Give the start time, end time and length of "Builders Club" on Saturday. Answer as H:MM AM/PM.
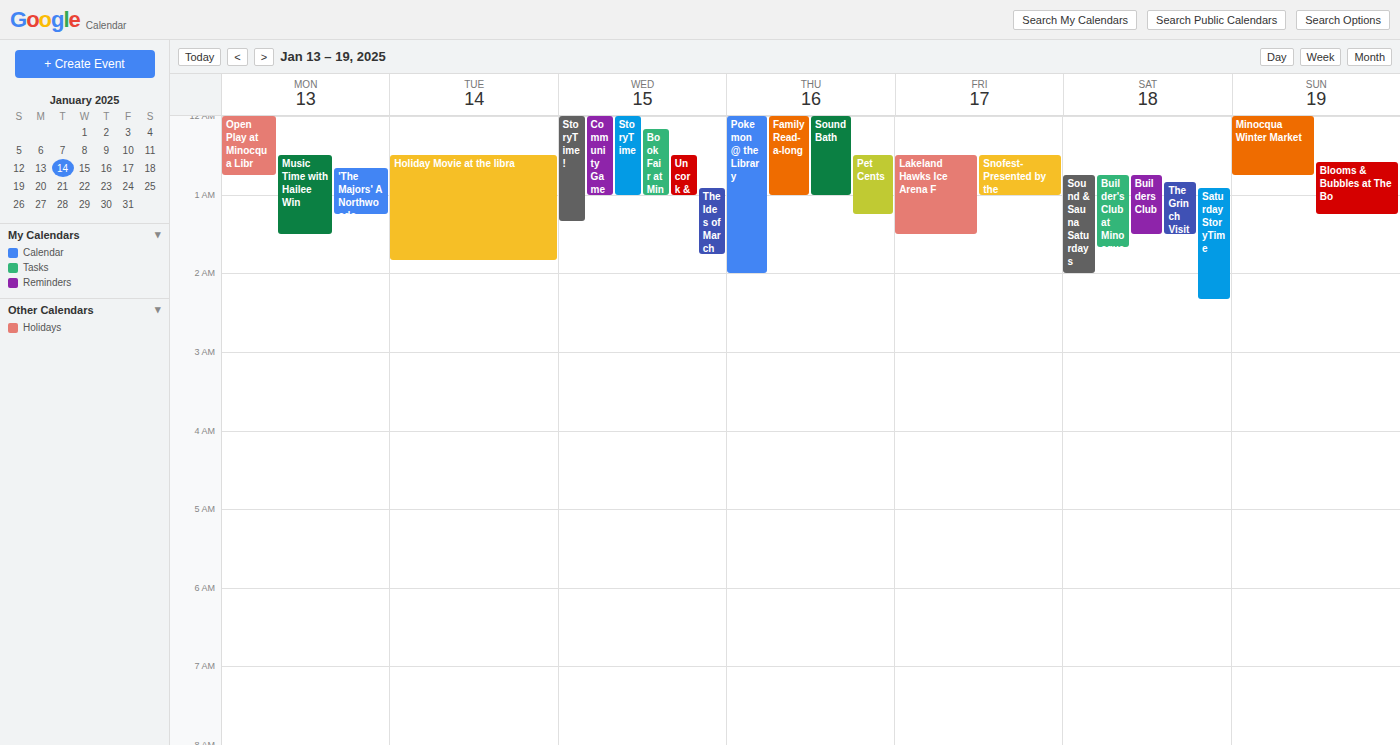
12:45 AM to 1:30 AM, 45 minutes